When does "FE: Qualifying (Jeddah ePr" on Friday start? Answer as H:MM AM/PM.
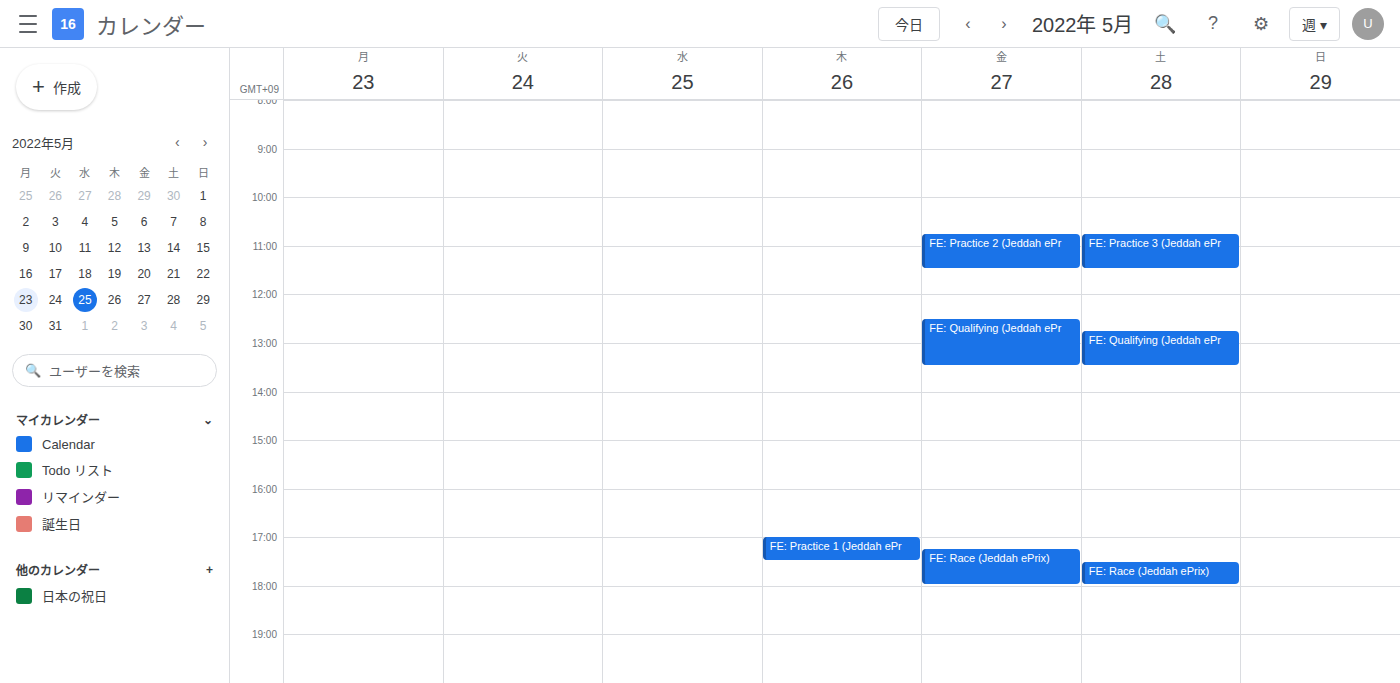
12:30 PM